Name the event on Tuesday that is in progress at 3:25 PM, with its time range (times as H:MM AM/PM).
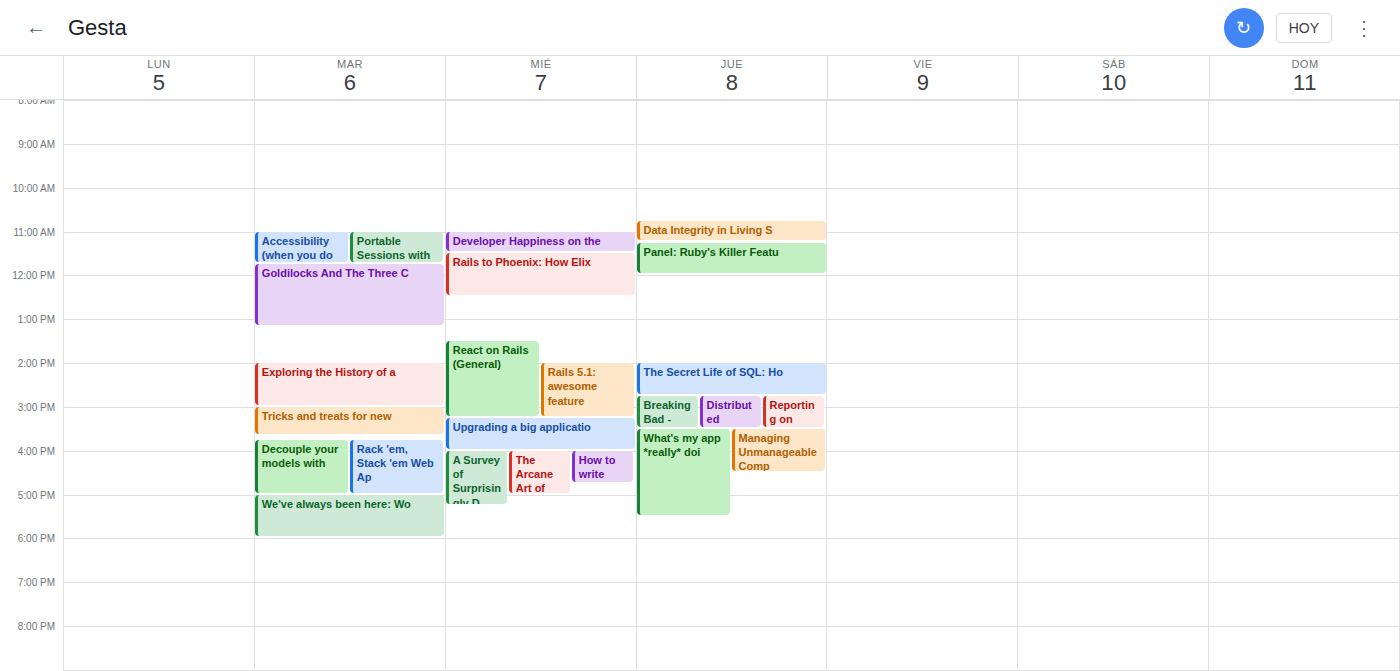
"Tricks and treats for new", 3:00 PM to 3:40 PM